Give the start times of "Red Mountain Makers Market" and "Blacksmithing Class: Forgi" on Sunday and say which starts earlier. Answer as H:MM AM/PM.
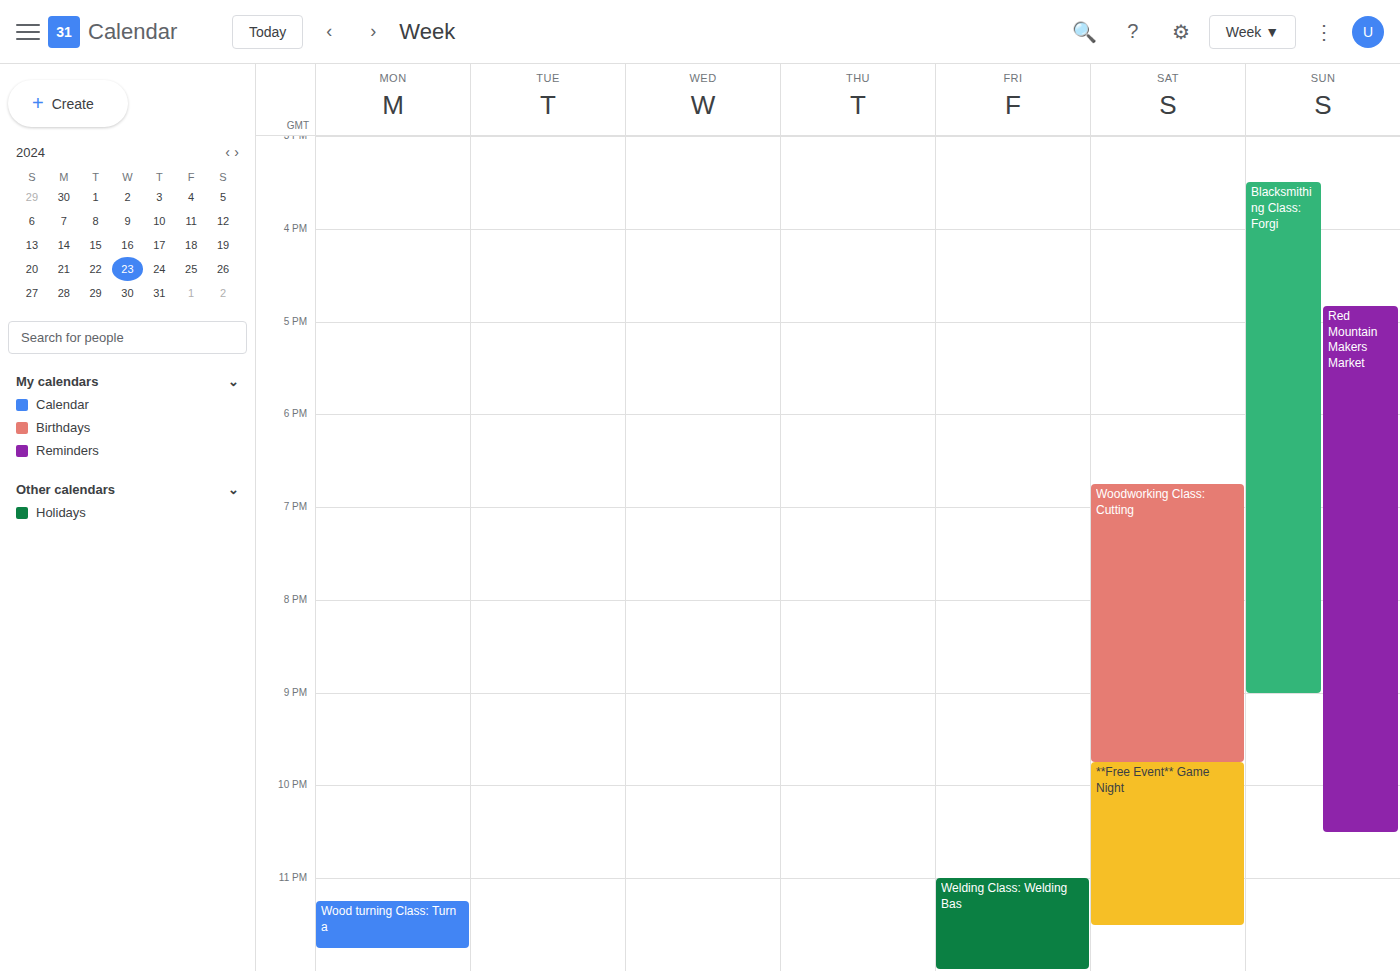
"Blacksmithing Class: Forgi" 3:30 PM; "Red Mountain Makers Market" 4:50 PM.